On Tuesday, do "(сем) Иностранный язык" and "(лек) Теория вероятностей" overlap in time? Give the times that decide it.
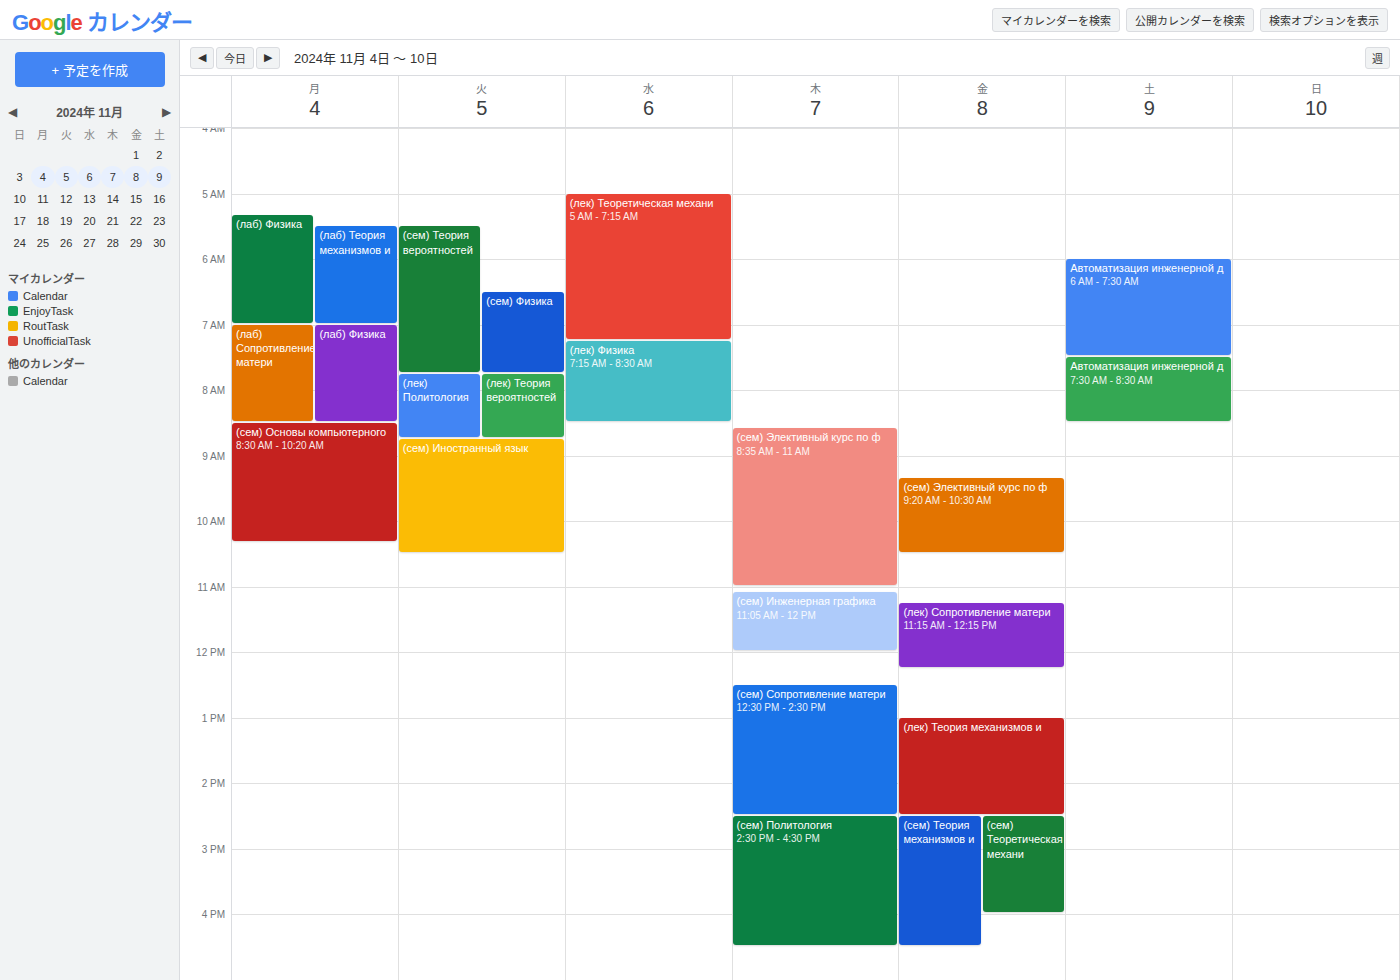
"(лек) Теория вероятностей" ends at 8:45 AM, exactly when "(сем) Иностранный язык" starts -- they touch but do not overlap.